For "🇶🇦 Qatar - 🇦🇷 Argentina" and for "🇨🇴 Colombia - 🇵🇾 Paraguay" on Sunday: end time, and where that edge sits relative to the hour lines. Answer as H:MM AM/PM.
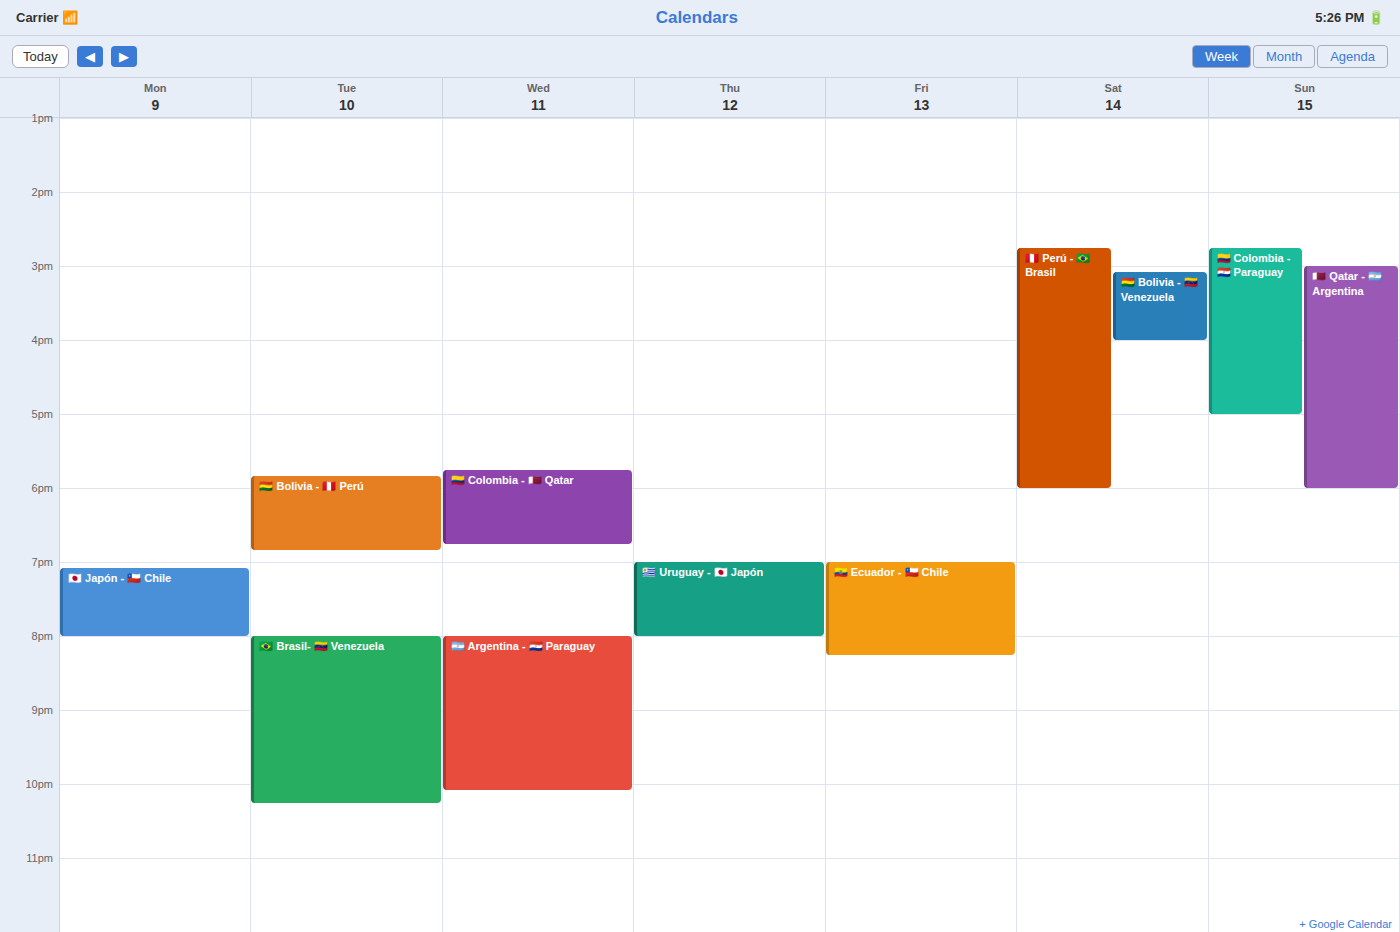
"🇶🇦 Qatar - 🇦🇷 Argentina": 6:00 PM, exactly on the 6 PM line. "🇨🇴 Colombia - 🇵🇾 Paraguay": 5:00 PM, exactly on the 5 PM line.